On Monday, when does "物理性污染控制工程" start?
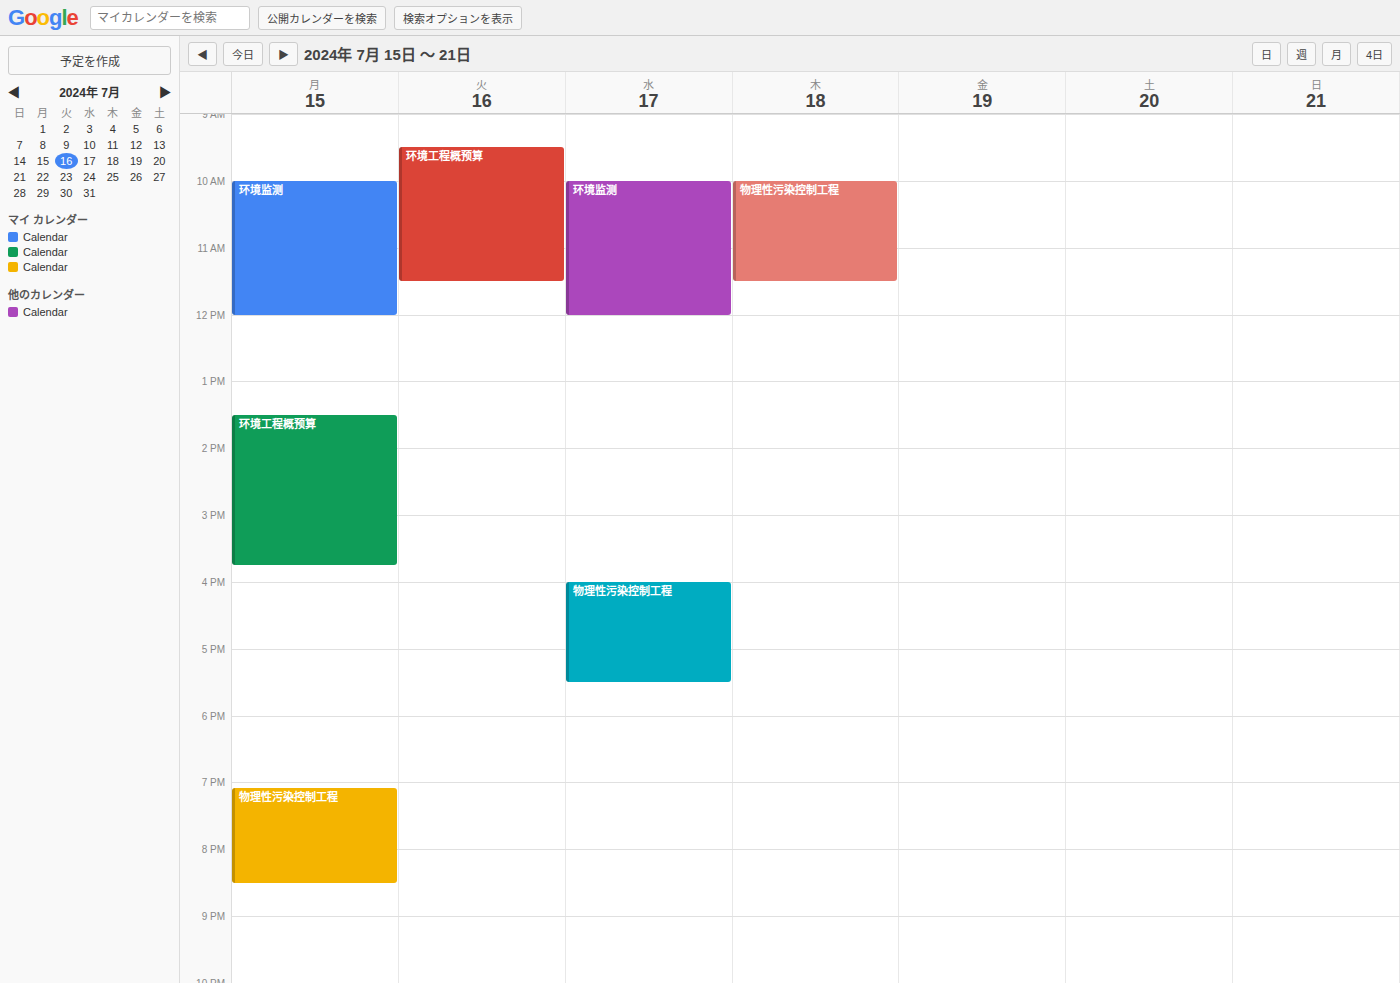
7:05 PM